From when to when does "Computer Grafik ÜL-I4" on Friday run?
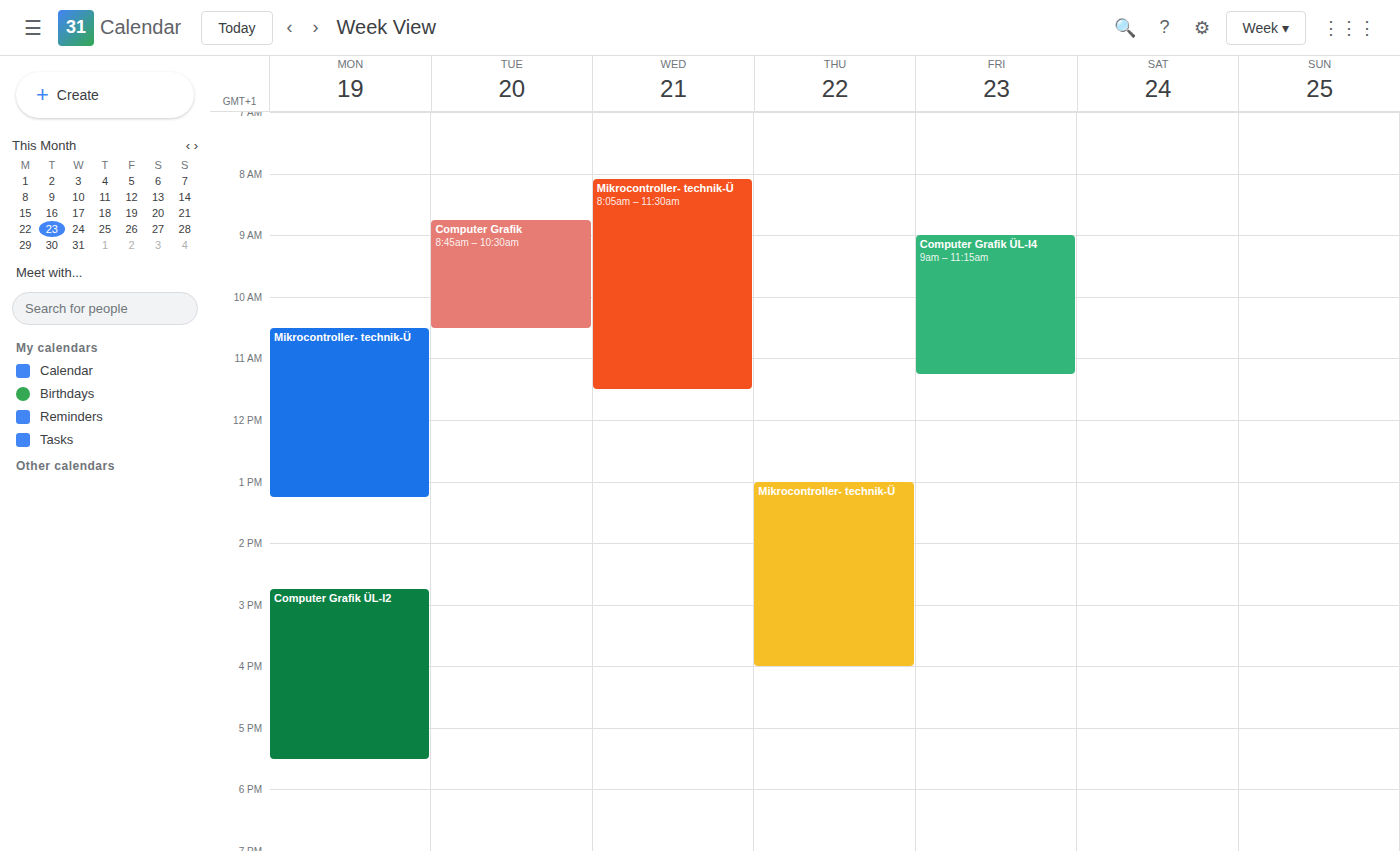
9:00 AM to 11:15 AM